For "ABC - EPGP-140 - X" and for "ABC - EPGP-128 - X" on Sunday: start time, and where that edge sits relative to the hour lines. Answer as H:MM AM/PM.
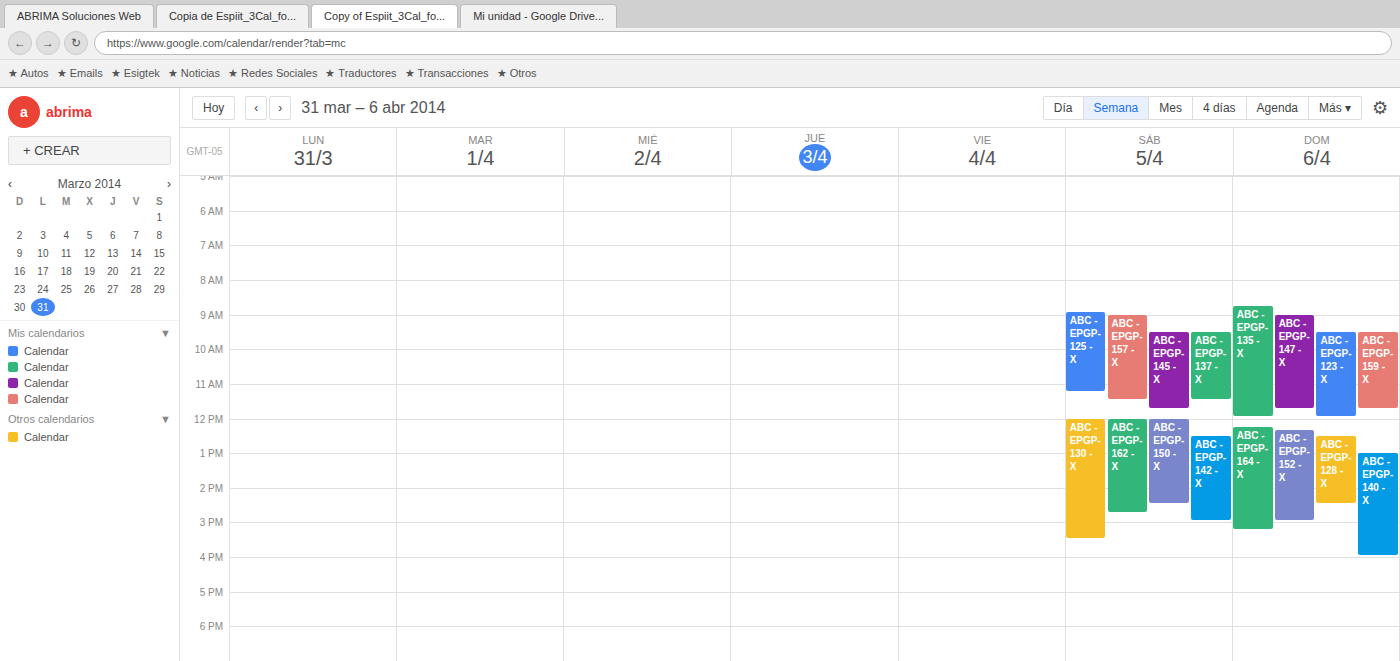
"ABC - EPGP-140 - X": 1:00 PM, exactly on the 1 PM line. "ABC - EPGP-128 - X": 12:30 PM, halfway between the 12 PM and 1 PM lines.